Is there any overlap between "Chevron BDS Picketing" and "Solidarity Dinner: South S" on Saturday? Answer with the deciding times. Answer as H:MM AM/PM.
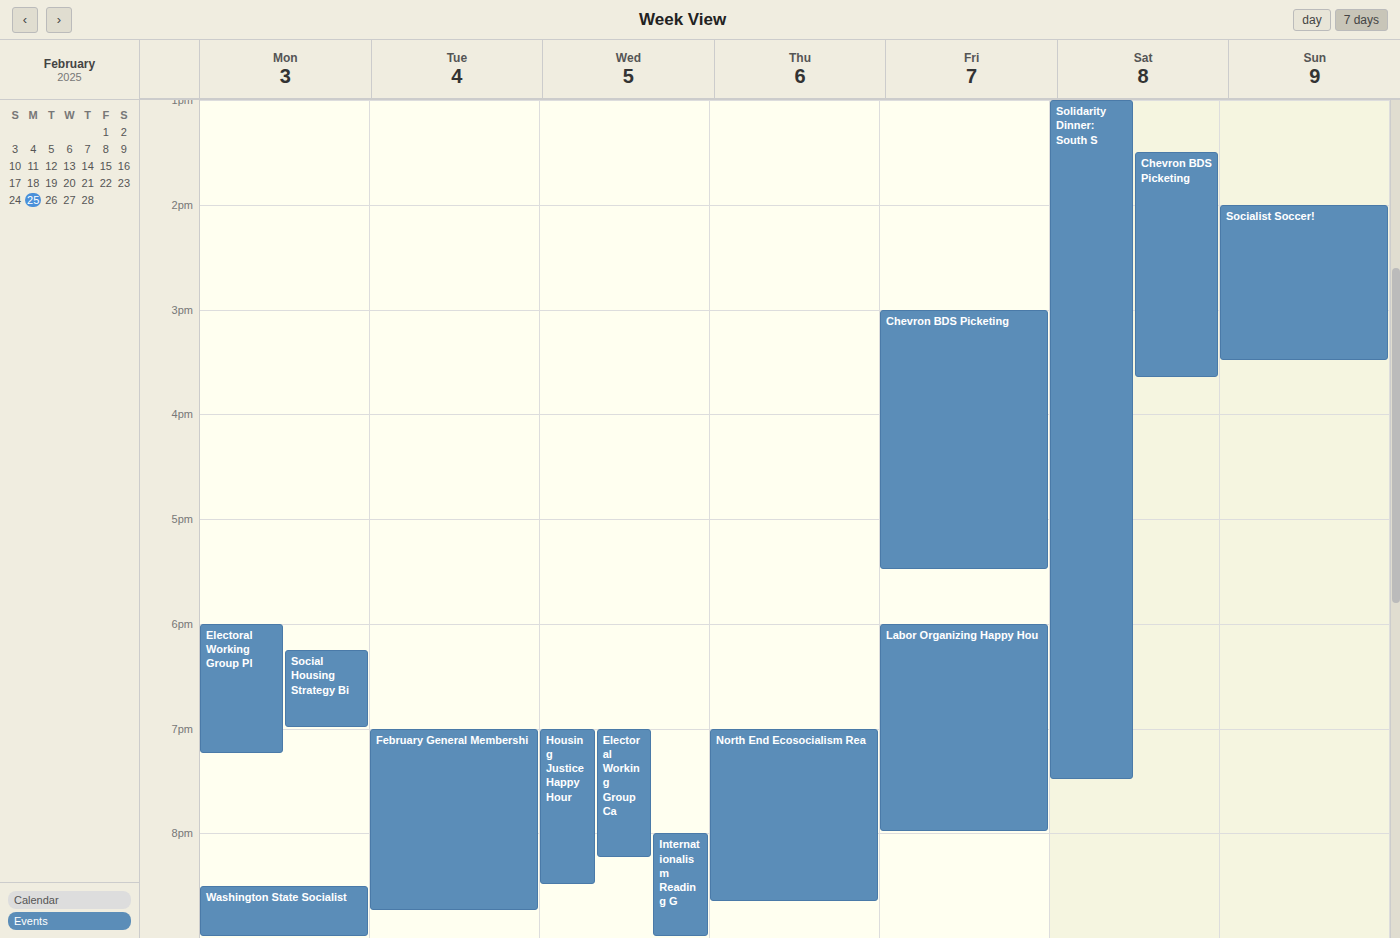
"Chevron BDS Picketing" runs 1:30 PM to 3:40 PM, inside "Solidarity Dinner: South S" -- they overlap.